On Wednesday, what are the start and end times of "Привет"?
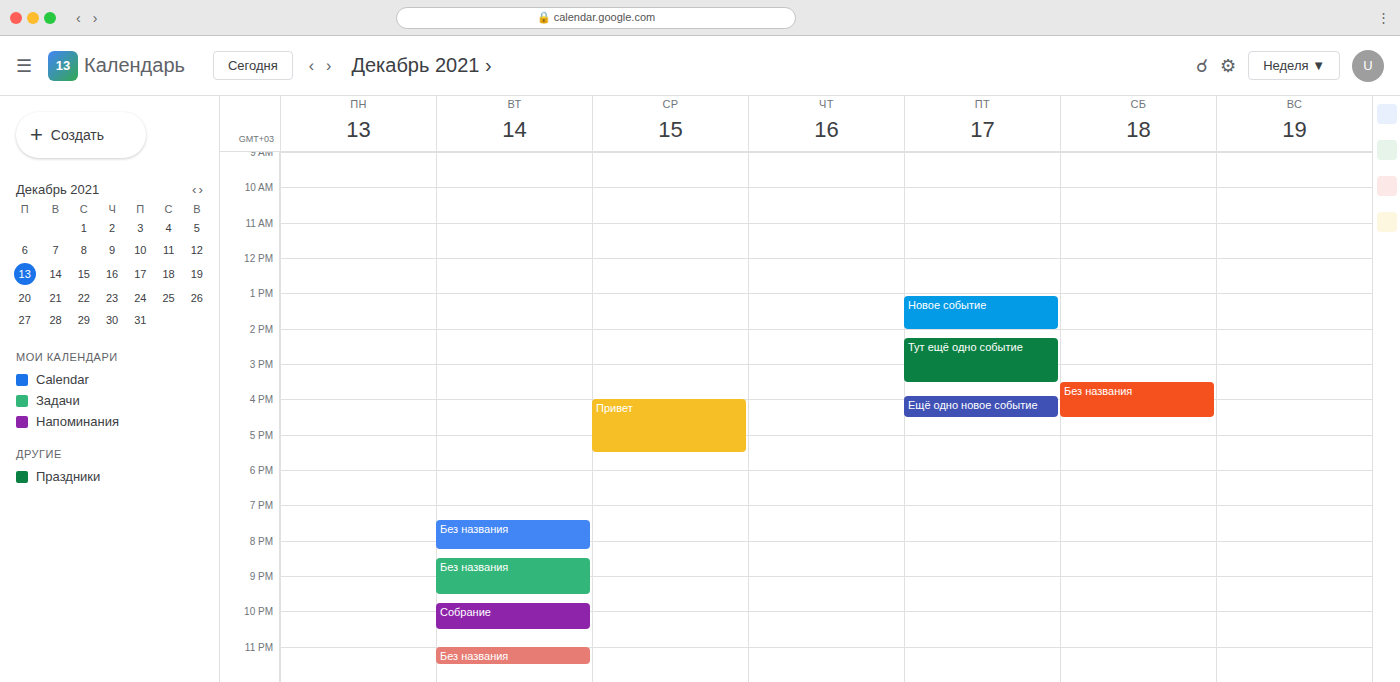
16:00 to 17:30